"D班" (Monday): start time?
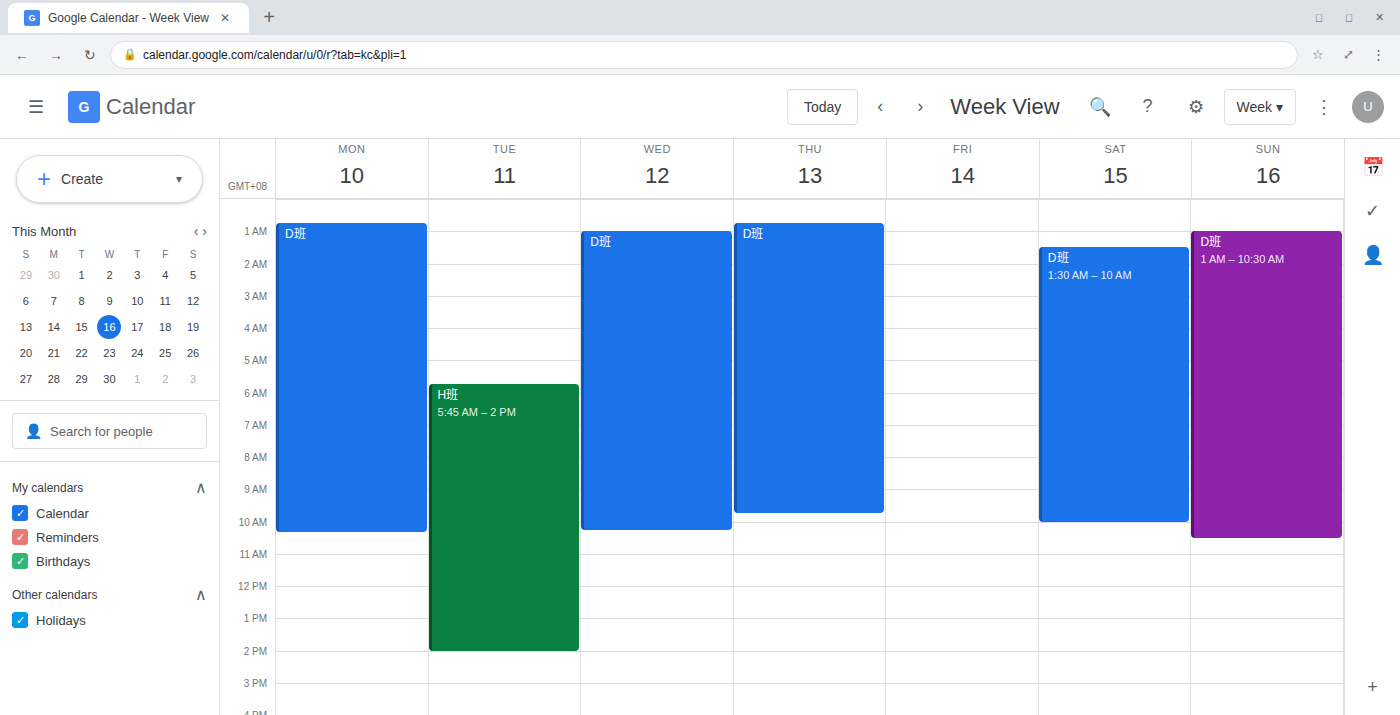
00:45